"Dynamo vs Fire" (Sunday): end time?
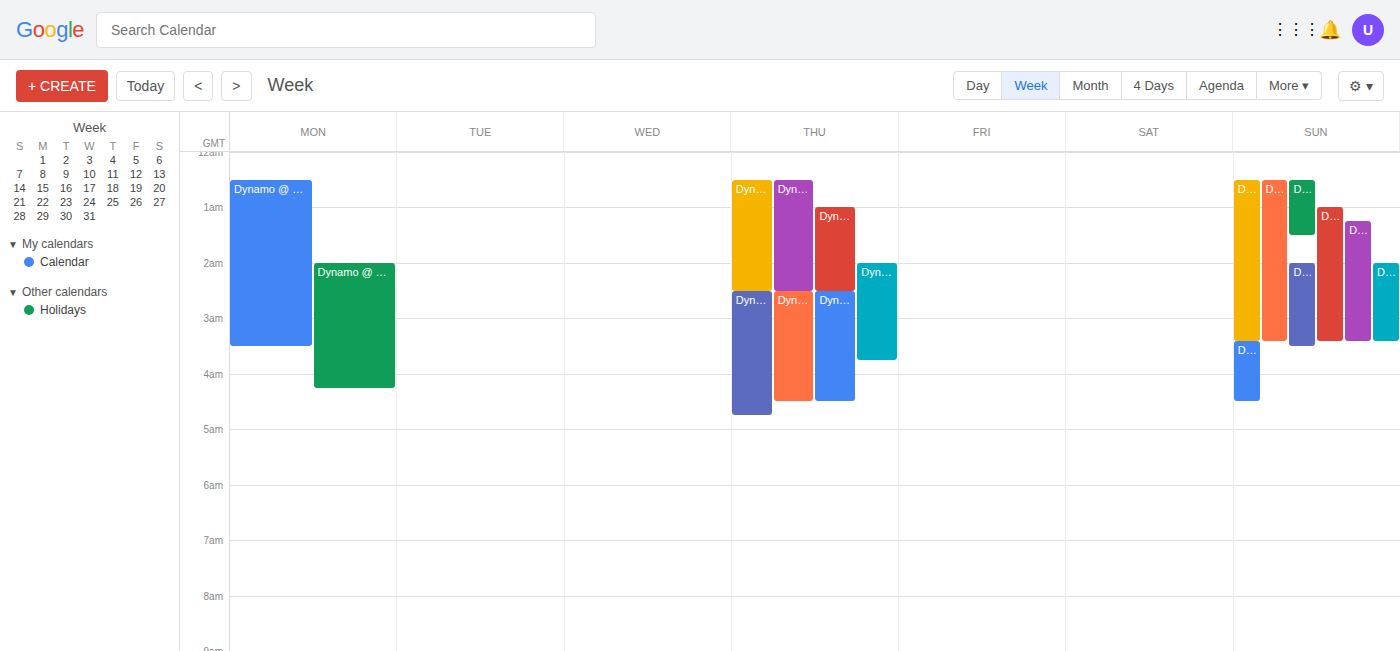
03:30